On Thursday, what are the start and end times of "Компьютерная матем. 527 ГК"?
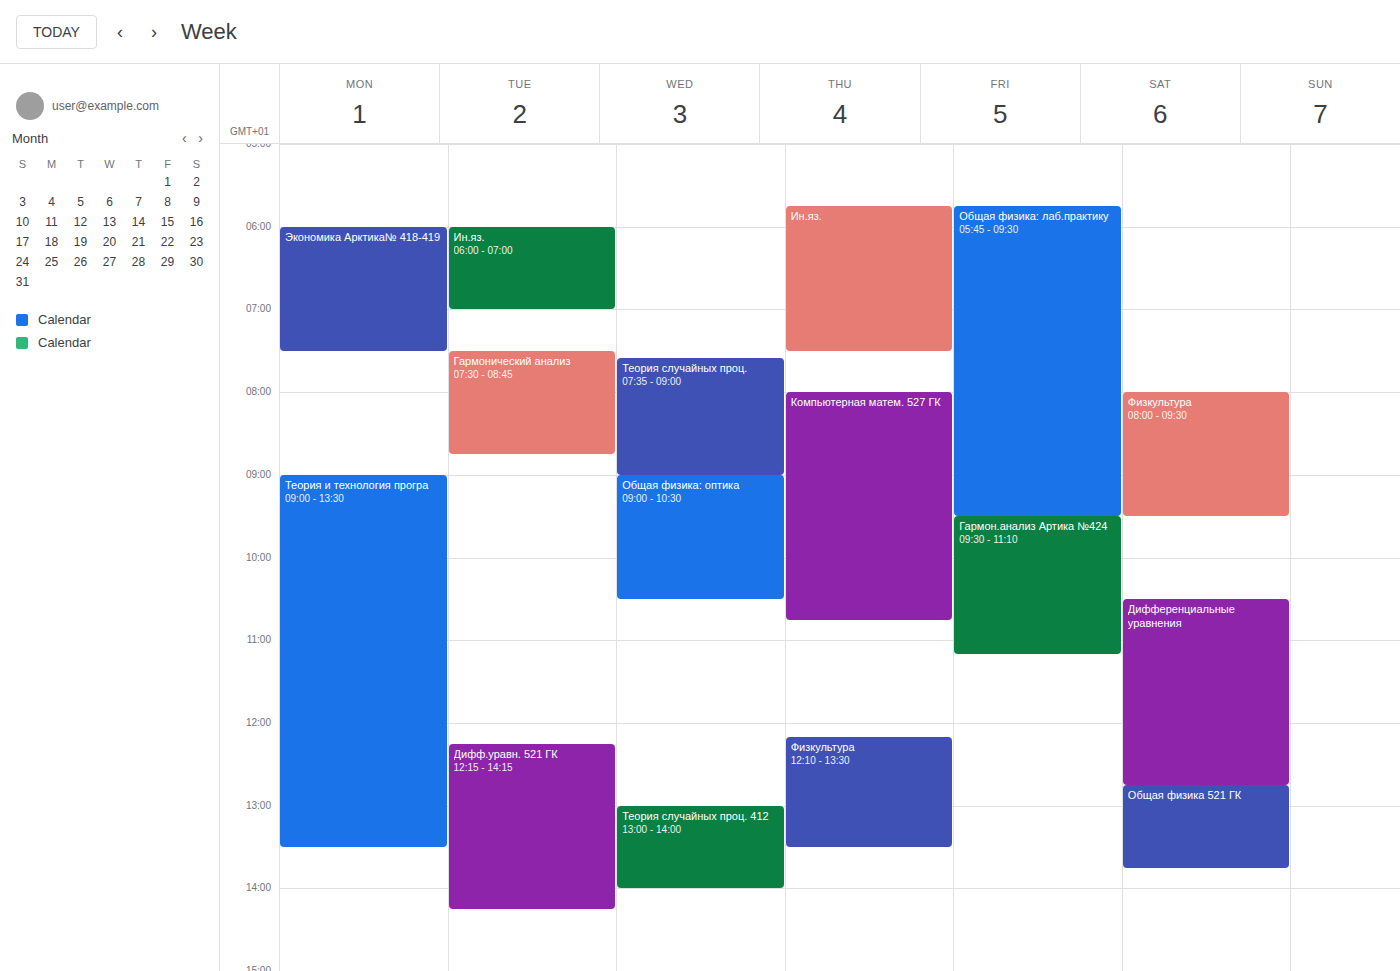
8:00 AM to 10:45 AM